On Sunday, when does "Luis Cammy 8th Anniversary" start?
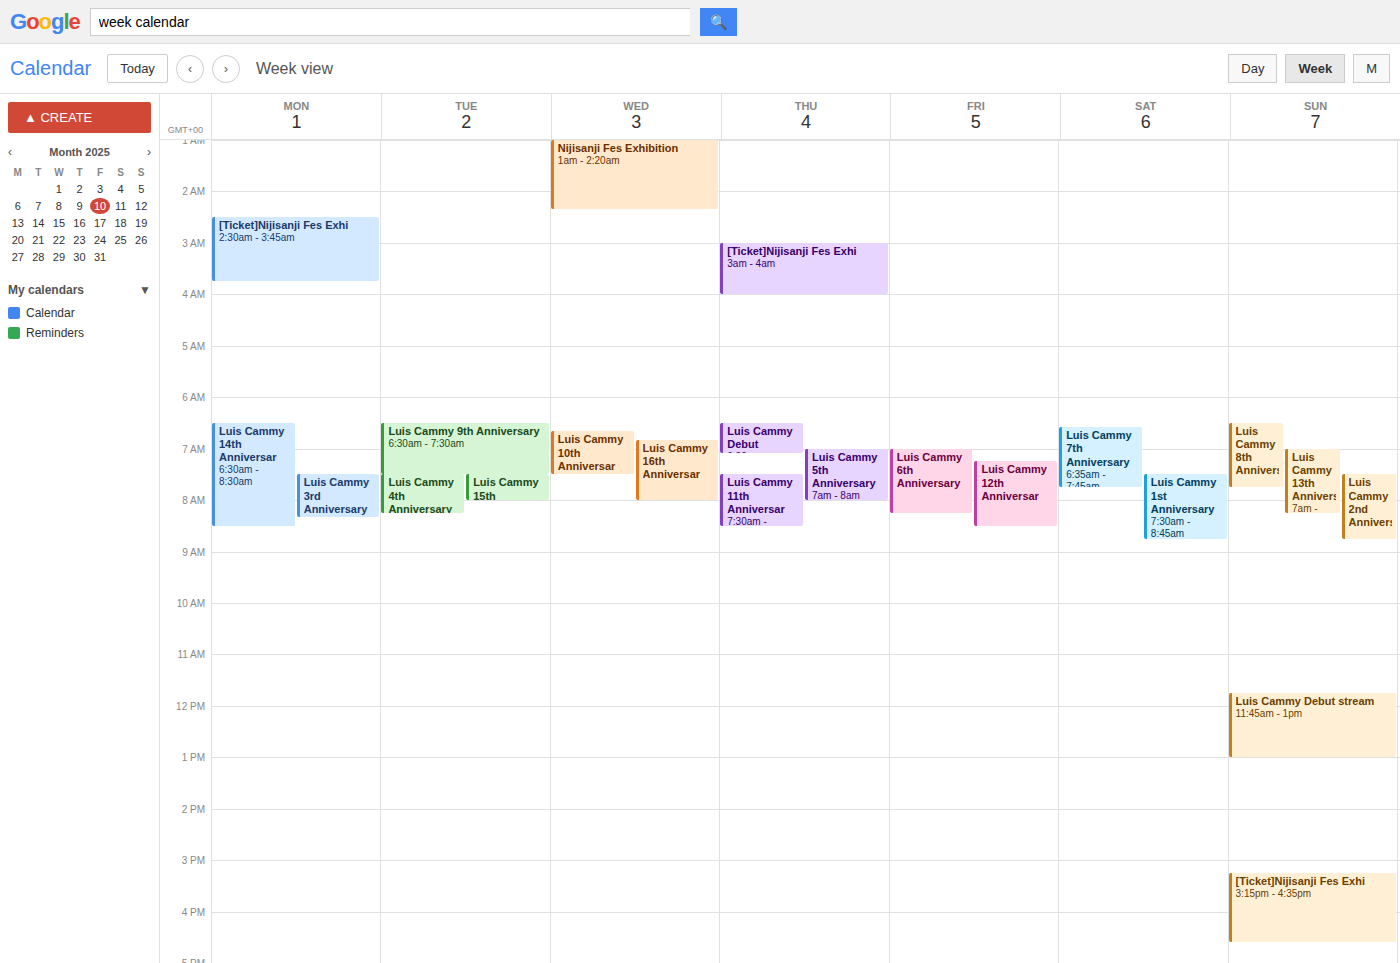
6:30 AM